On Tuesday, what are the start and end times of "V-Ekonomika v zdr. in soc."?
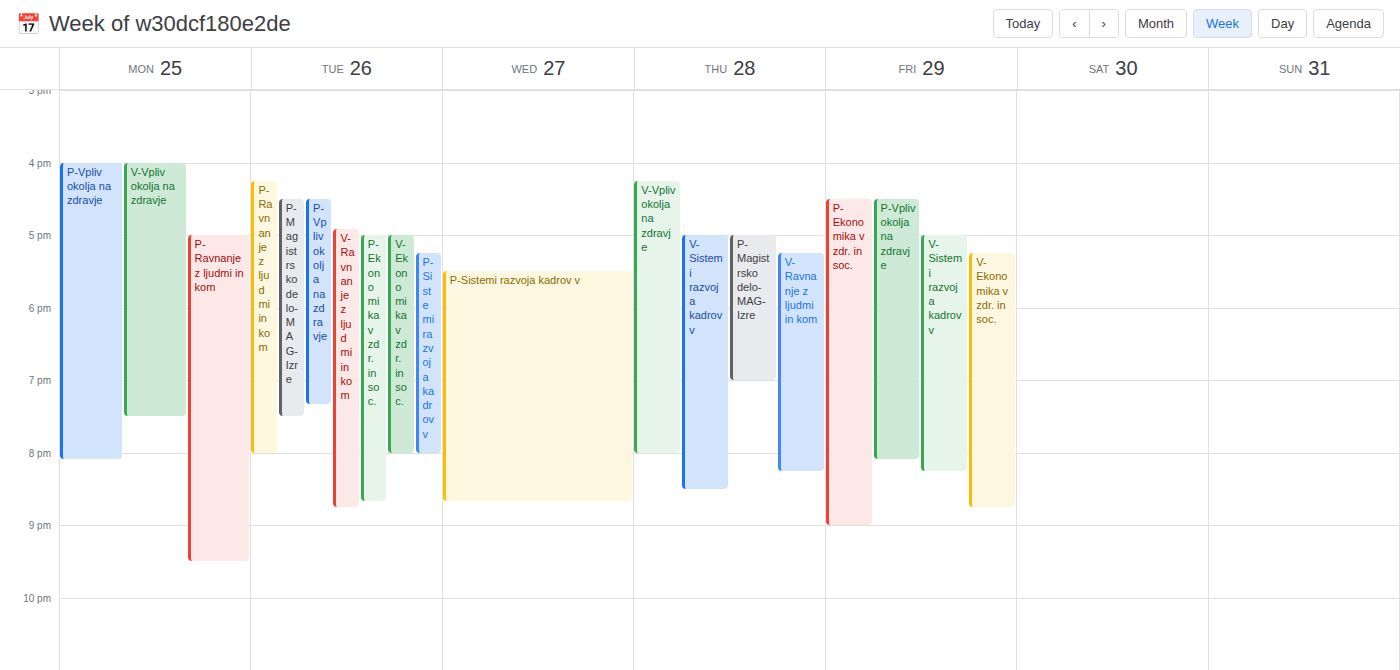
5:00 PM to 8:00 PM